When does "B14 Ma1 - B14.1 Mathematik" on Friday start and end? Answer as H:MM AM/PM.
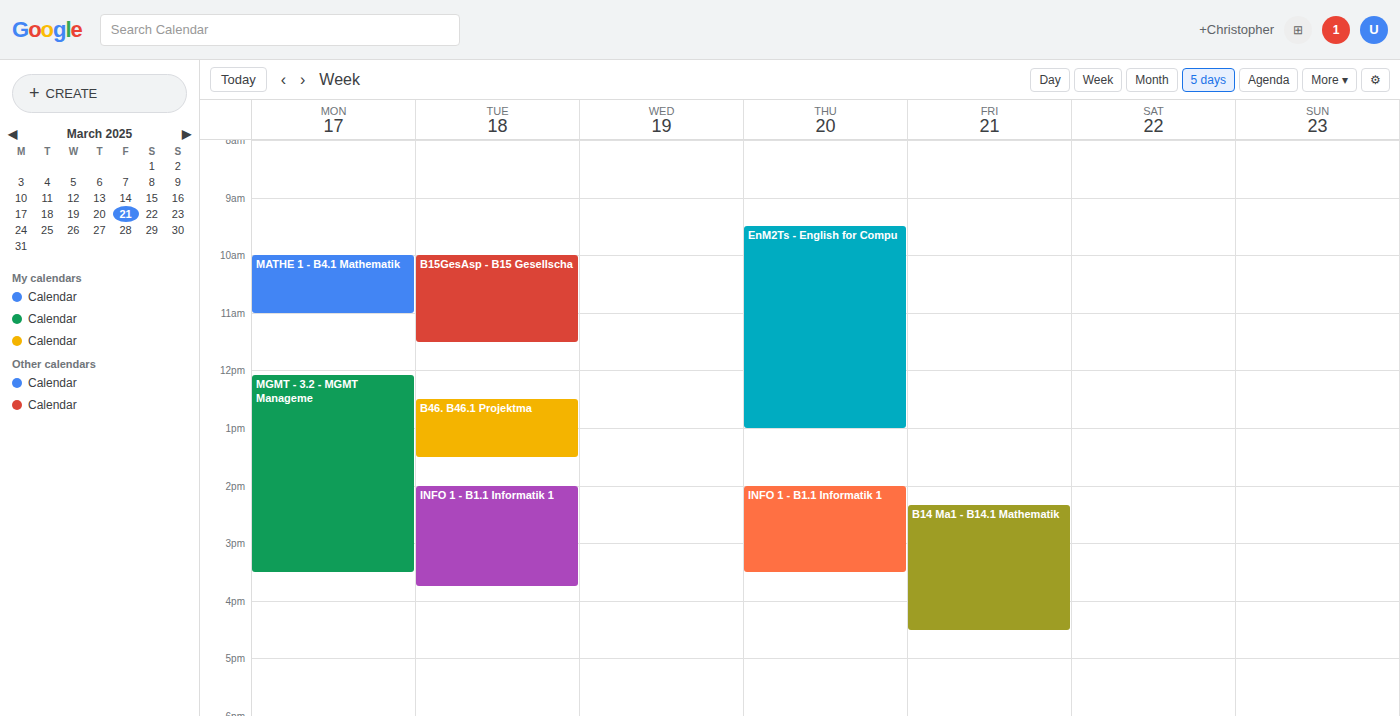
2:20 PM to 4:30 PM